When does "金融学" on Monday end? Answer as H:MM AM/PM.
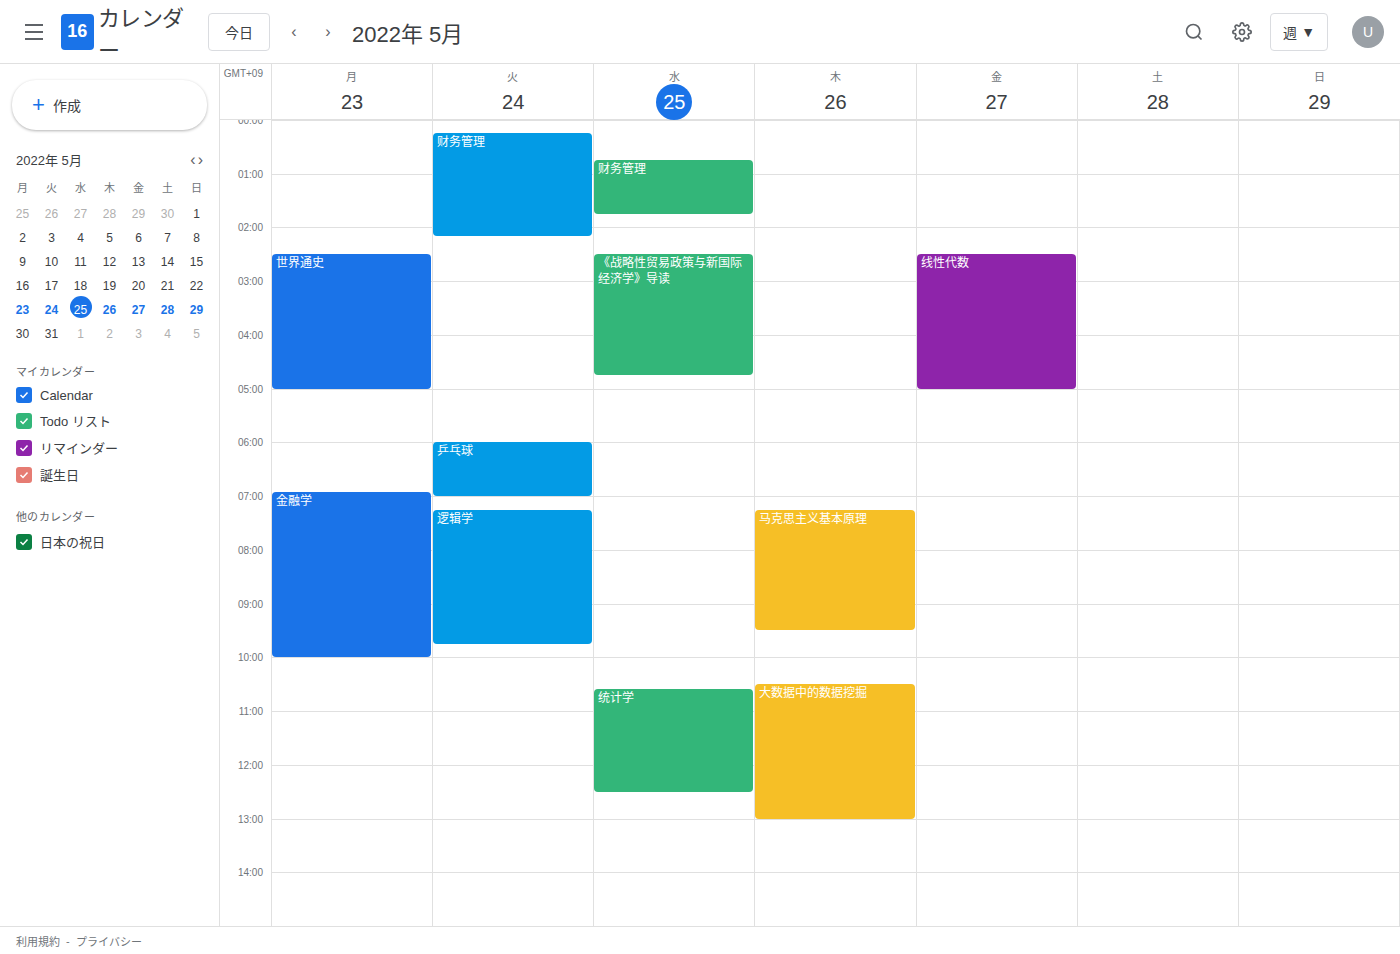
10:00 AM